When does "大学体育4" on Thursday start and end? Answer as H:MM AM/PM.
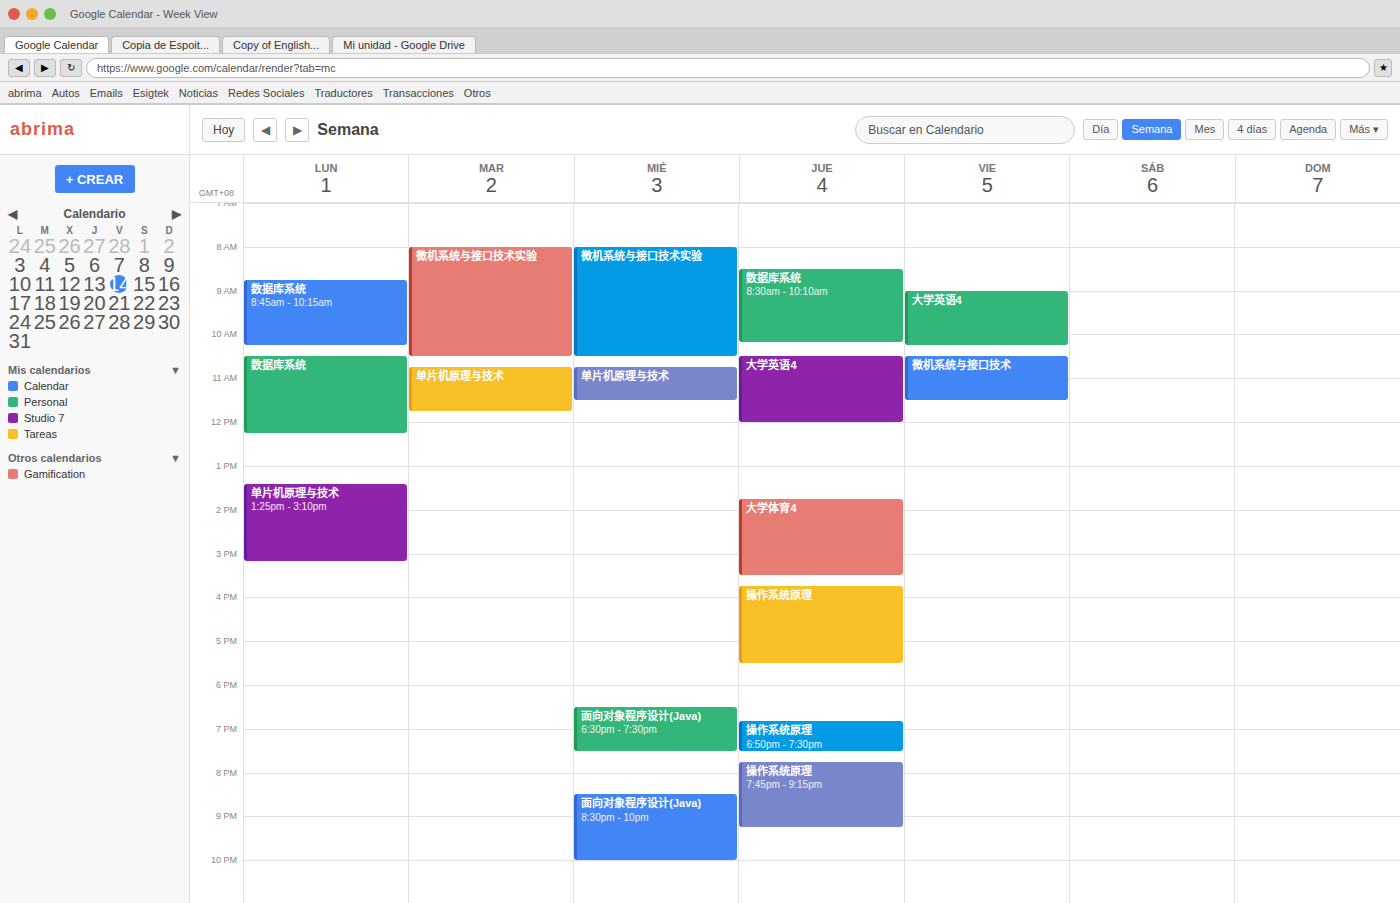
1:45 PM to 3:30 PM